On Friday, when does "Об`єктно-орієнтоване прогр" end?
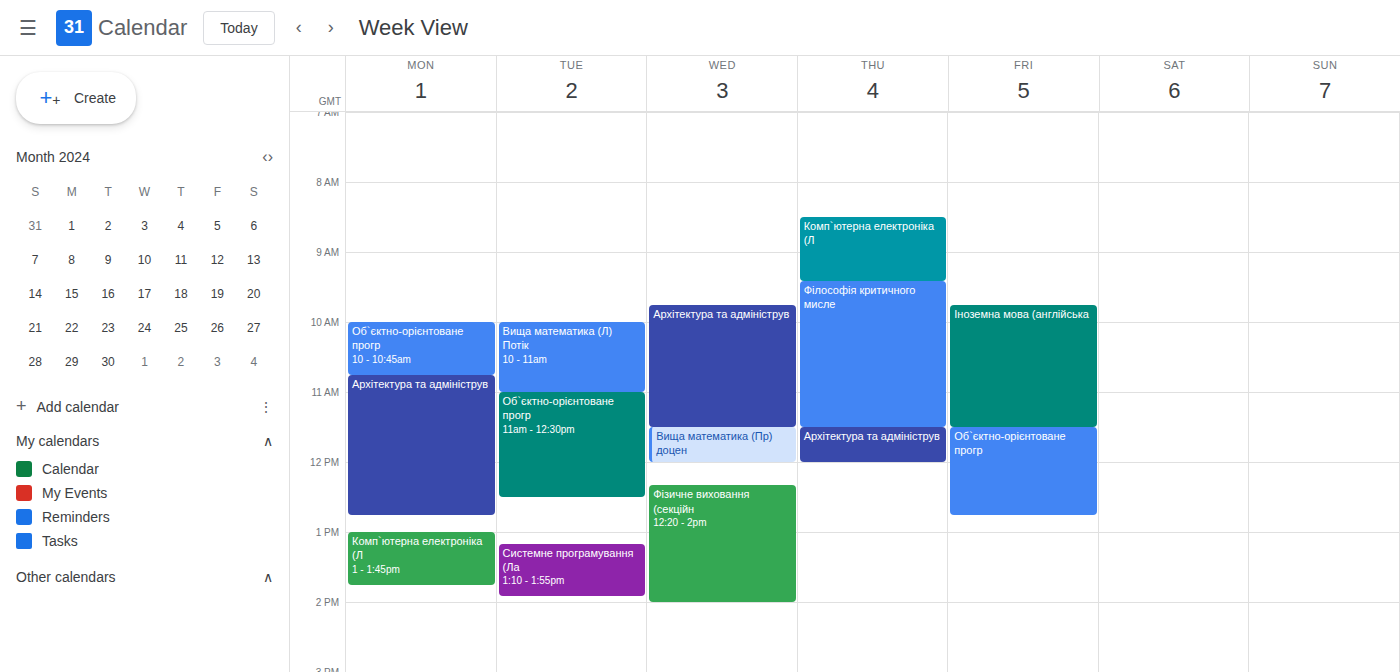
12:45 PM